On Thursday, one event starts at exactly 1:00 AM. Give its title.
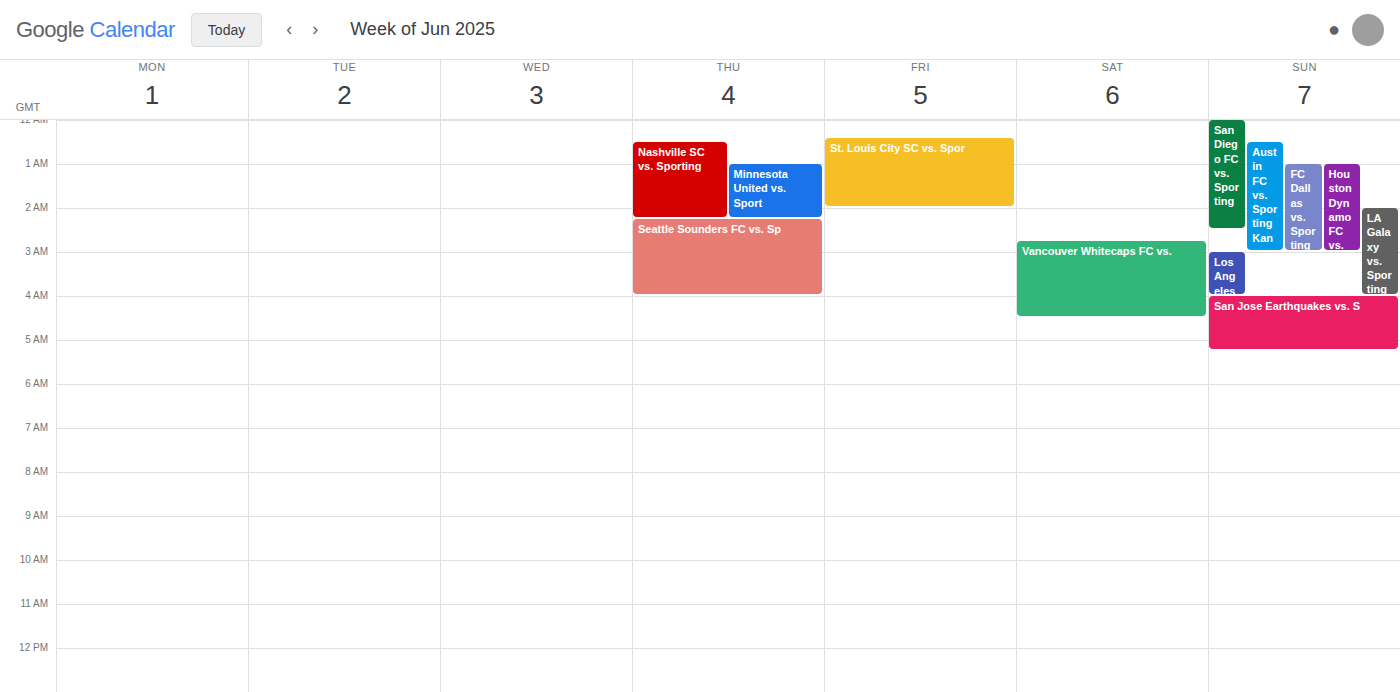
"Minnesota United vs. Sport"